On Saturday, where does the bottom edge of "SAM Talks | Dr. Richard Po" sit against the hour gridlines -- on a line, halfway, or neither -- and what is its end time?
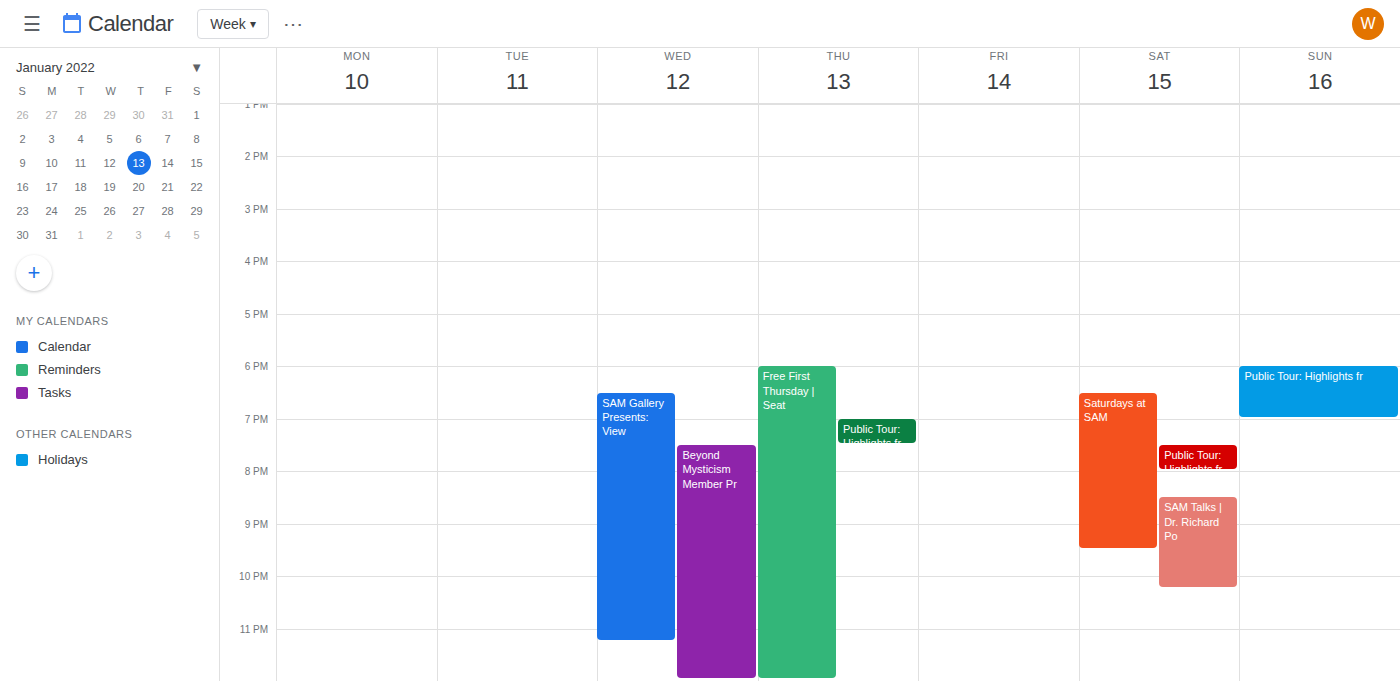
10:15 PM -- neither: a quarter of the way from the 10 PM line to the 11 PM line.